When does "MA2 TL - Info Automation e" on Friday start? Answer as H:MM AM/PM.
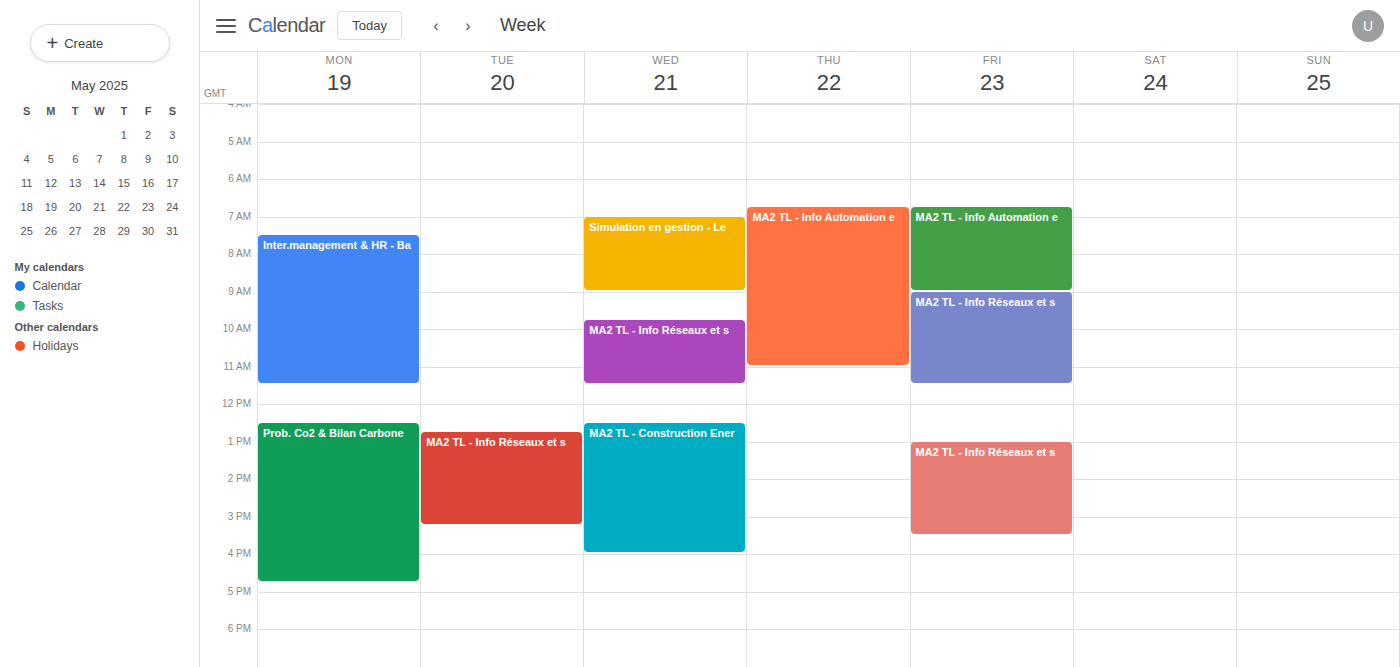
6:45 AM